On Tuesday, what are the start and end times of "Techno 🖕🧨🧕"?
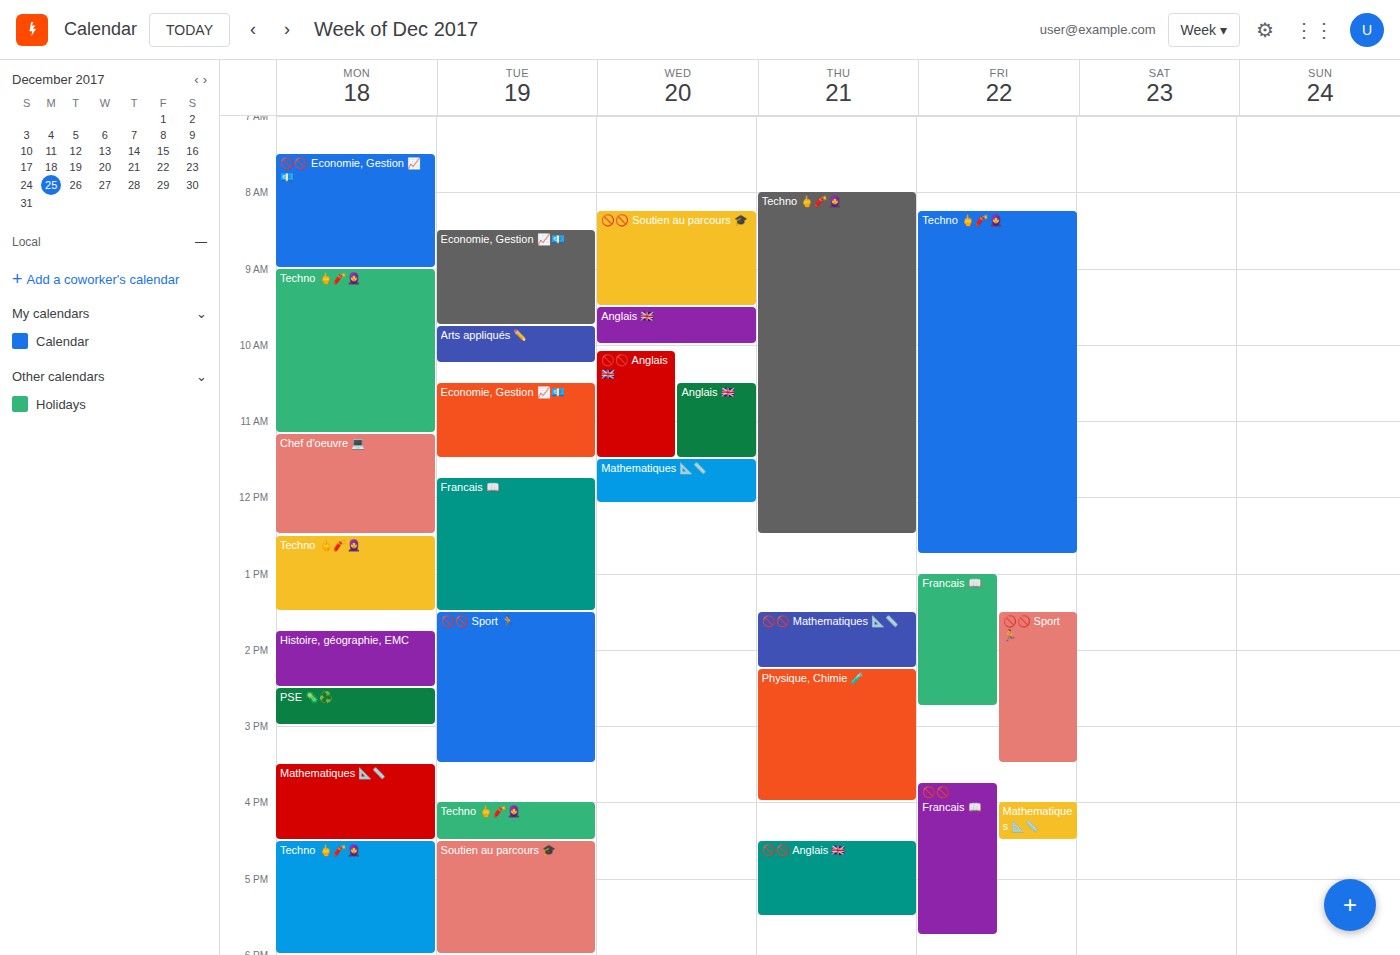
4:00 PM to 4:30 PM